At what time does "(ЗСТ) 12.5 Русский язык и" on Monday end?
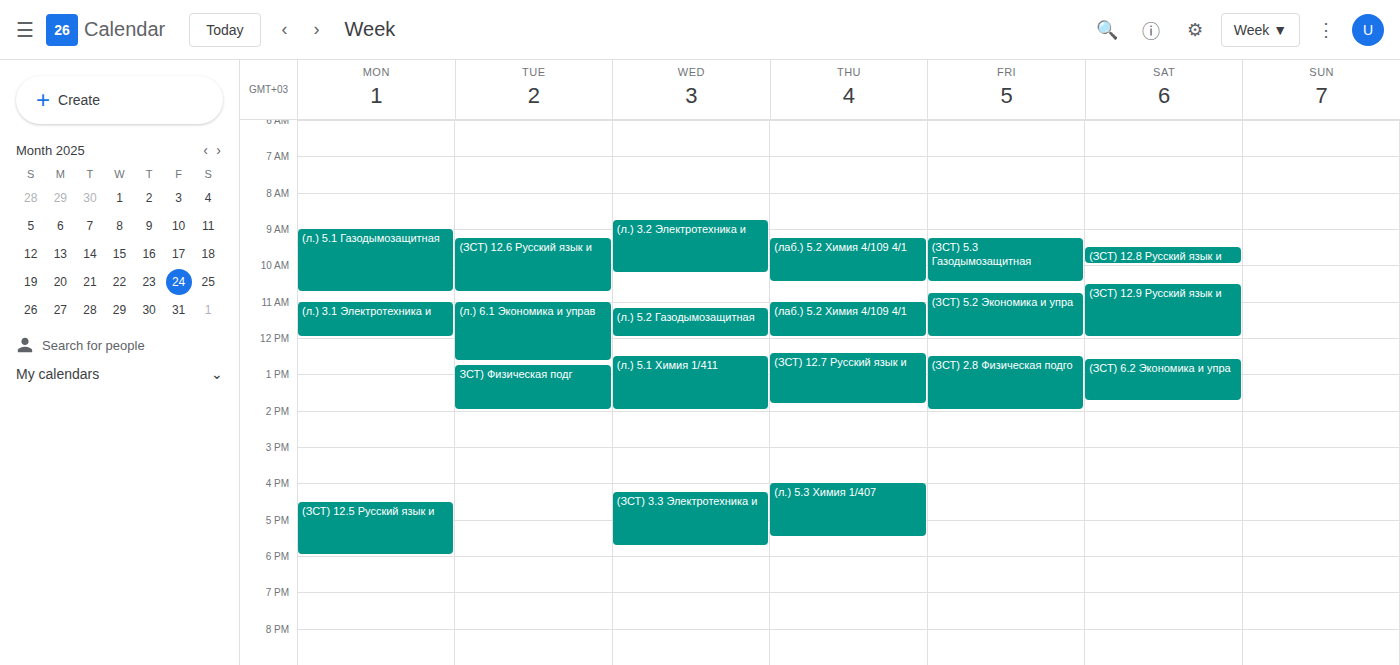
6:00 PM